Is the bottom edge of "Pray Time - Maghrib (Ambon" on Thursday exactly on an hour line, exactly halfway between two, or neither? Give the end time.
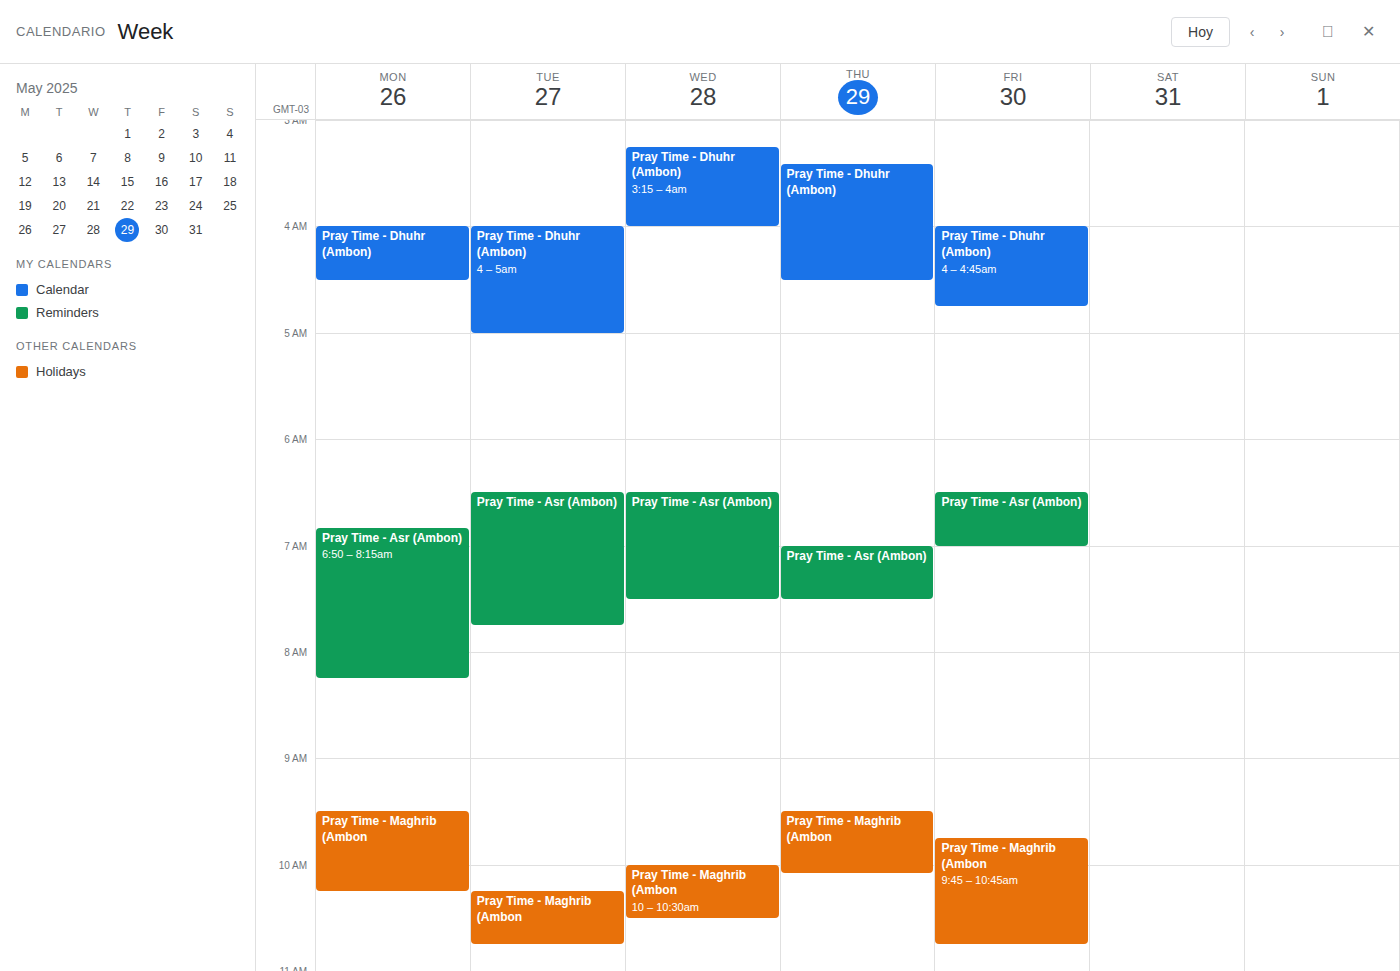
10:05 AM -- neither: 5 minutes below the 10 AM line and 55 minutes above the 11 AM line.